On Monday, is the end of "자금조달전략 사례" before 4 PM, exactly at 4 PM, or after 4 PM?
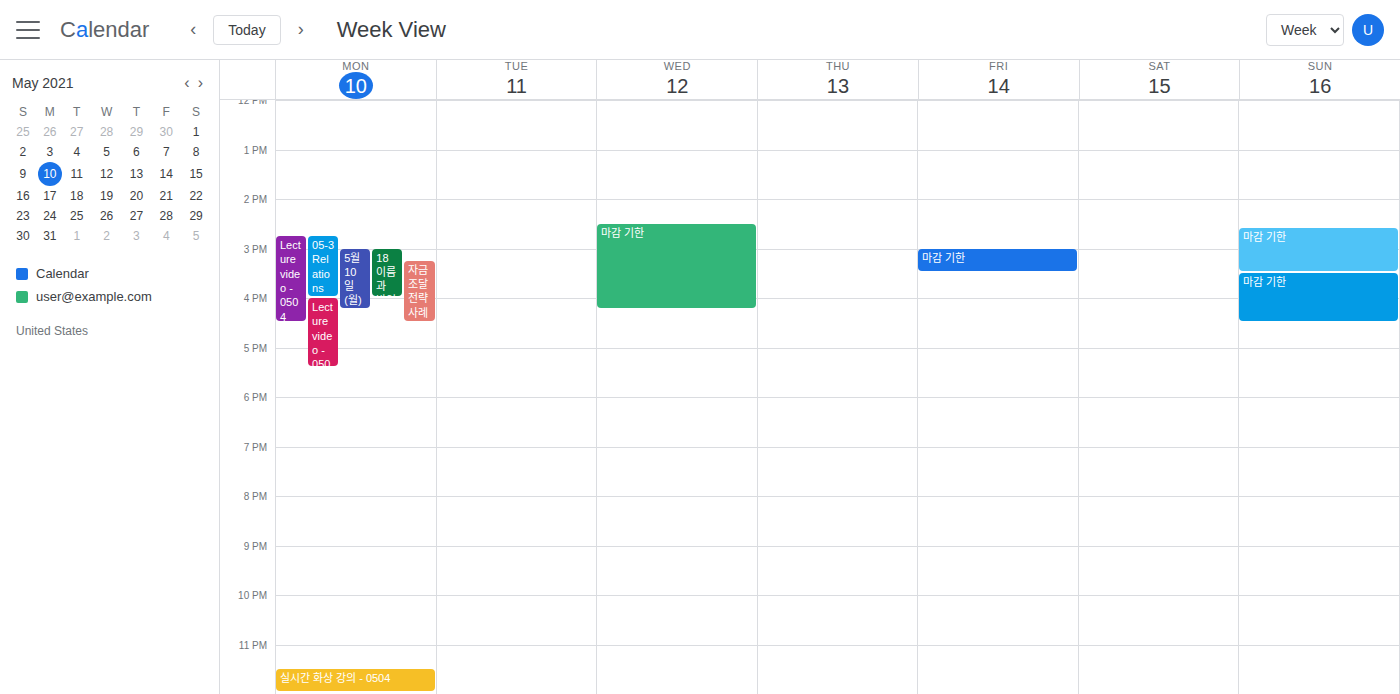
4:30 PM -- after 4 PM, 30 minutes below the 4 PM line.